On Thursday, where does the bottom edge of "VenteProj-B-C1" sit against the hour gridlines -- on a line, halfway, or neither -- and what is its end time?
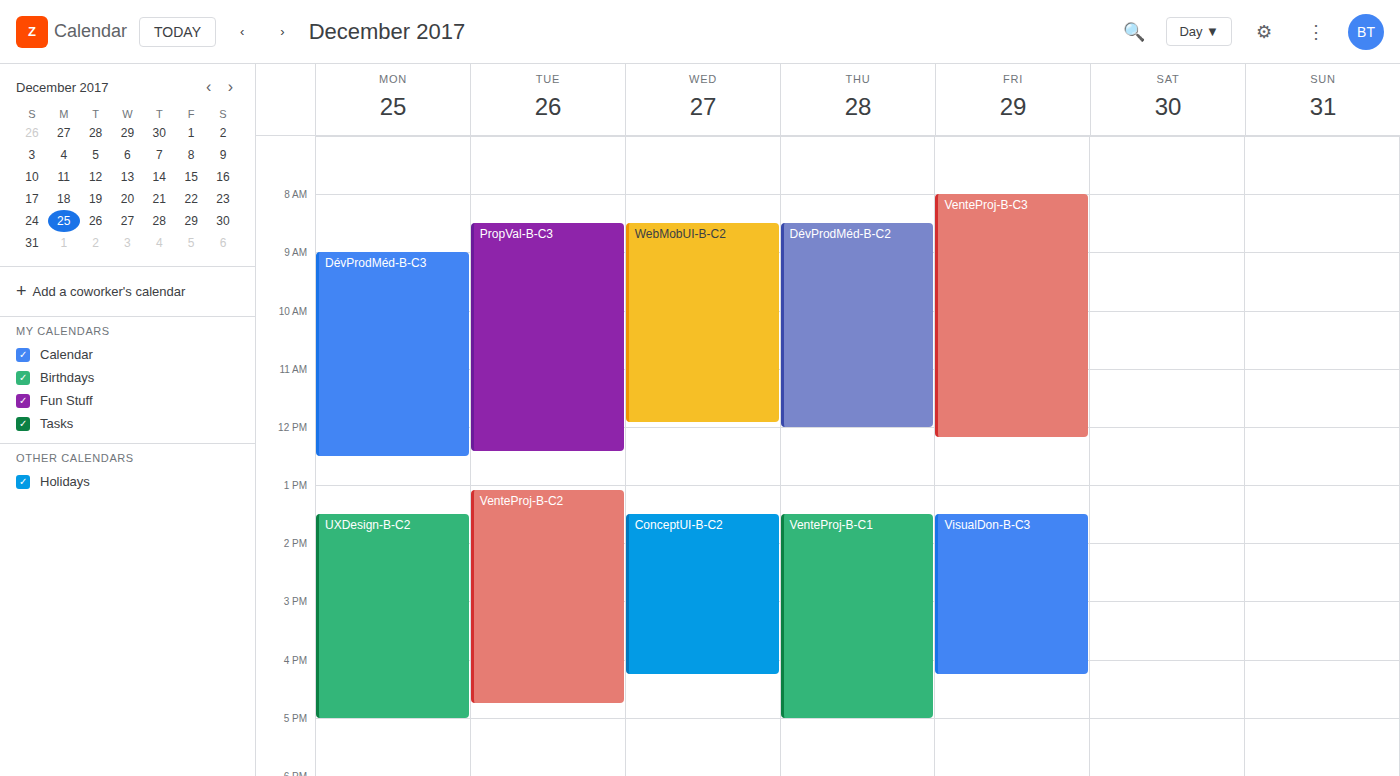
5:00 PM -- exactly on the 5 PM line.